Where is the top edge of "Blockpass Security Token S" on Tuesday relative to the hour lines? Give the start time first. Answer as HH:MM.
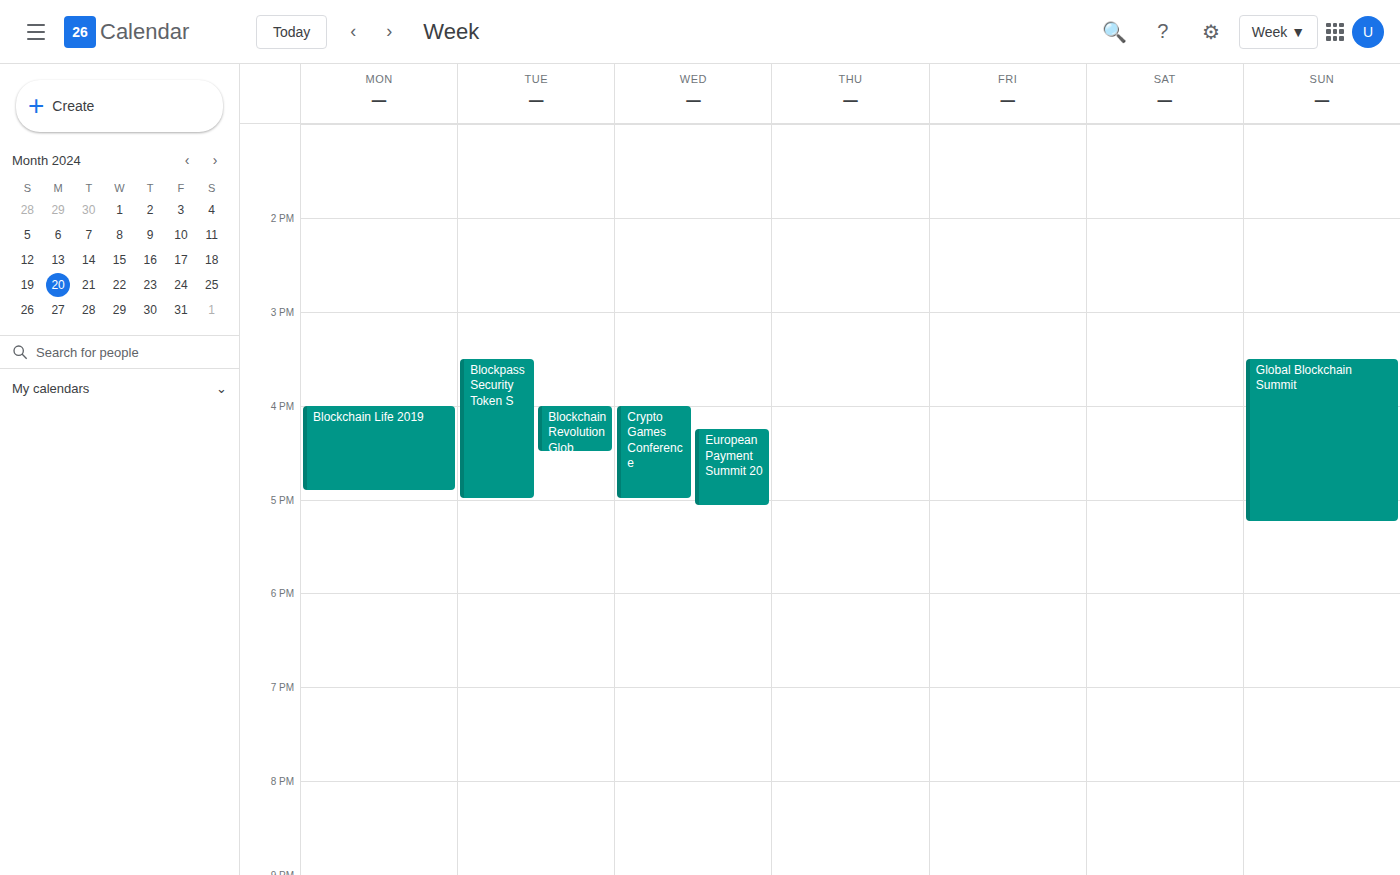
15:30 -- halfway between the 15:00 and 16:00 lines.